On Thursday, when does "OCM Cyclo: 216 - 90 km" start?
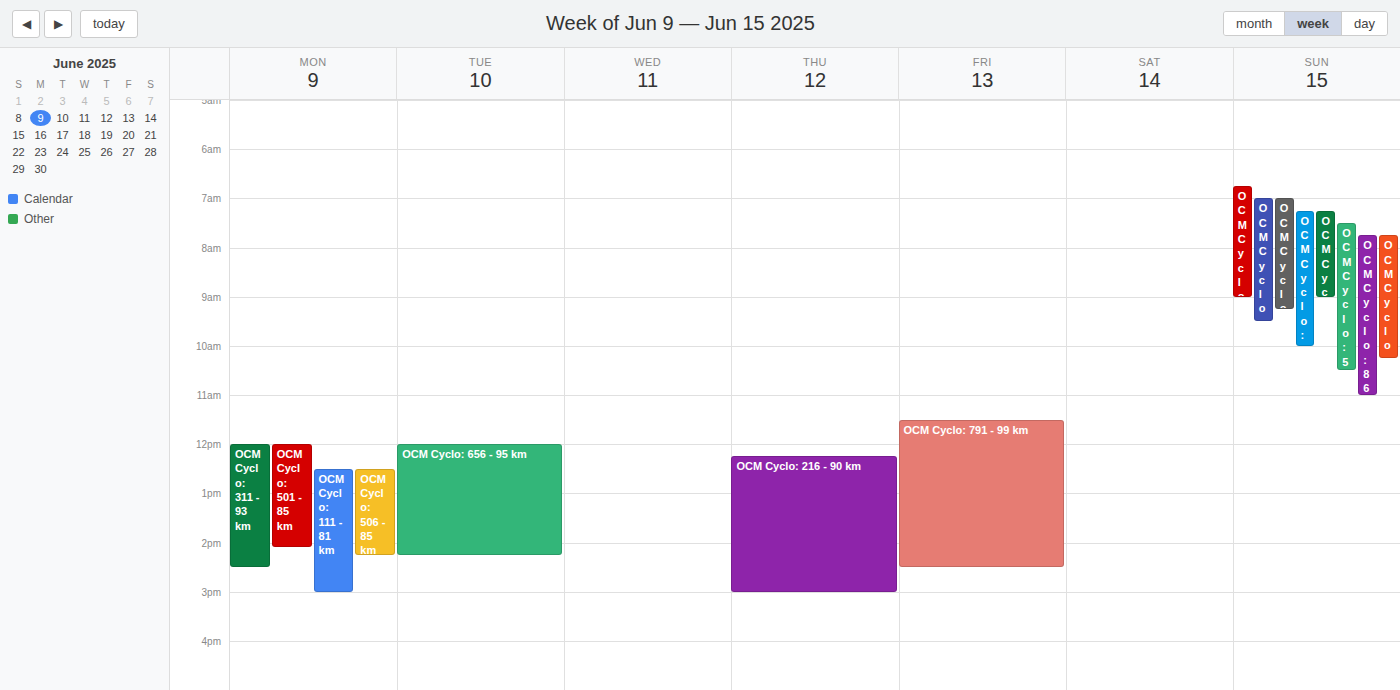
12:15 PM